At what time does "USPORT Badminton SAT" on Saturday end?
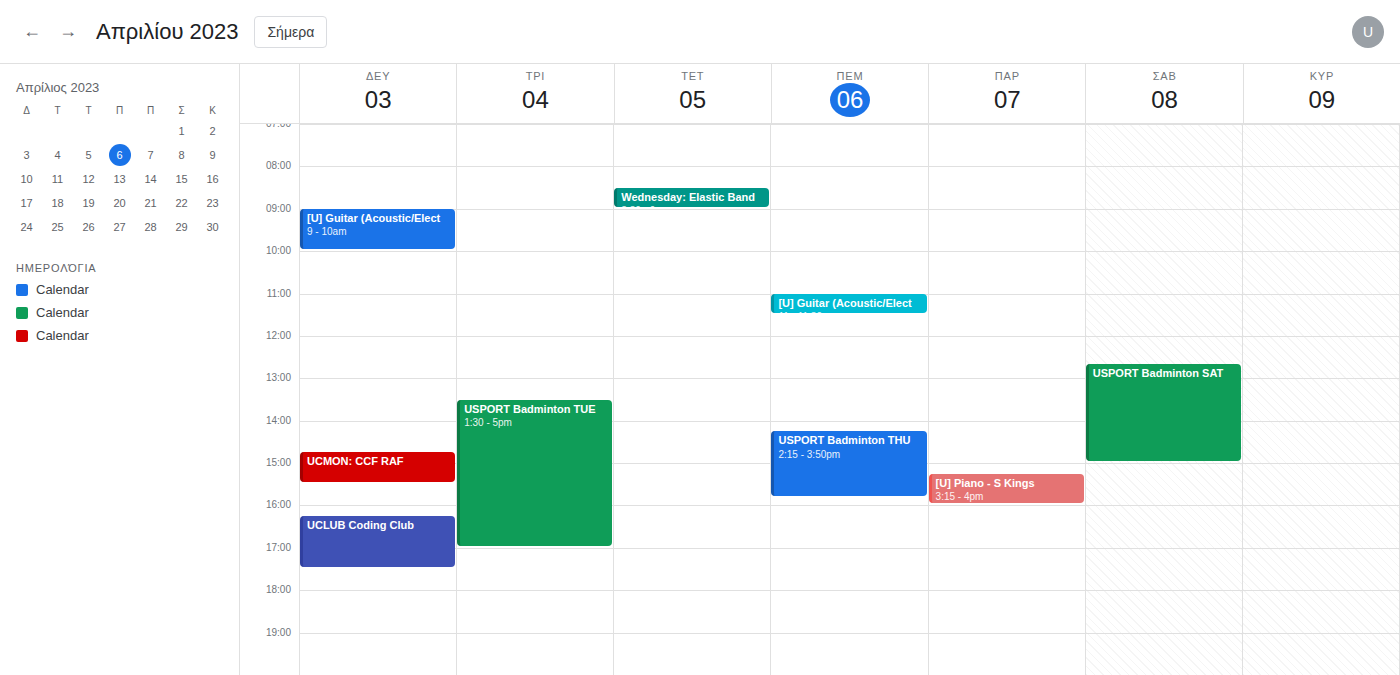
3:00 PM